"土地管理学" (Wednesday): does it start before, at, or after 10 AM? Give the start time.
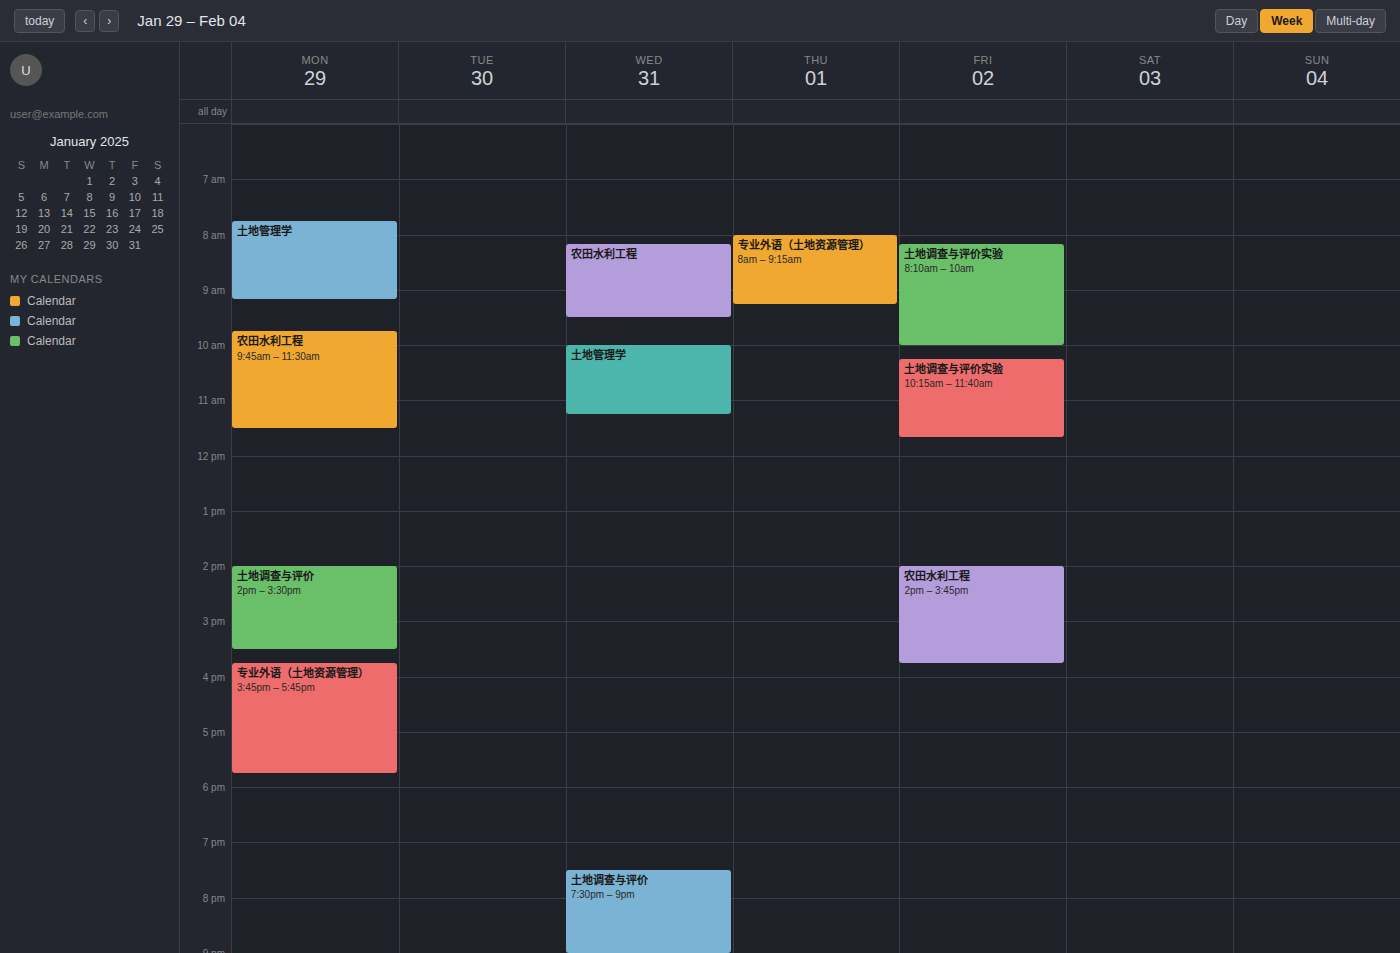
10:00 AM -- exactly at 10 AM, on the 10 AM line.